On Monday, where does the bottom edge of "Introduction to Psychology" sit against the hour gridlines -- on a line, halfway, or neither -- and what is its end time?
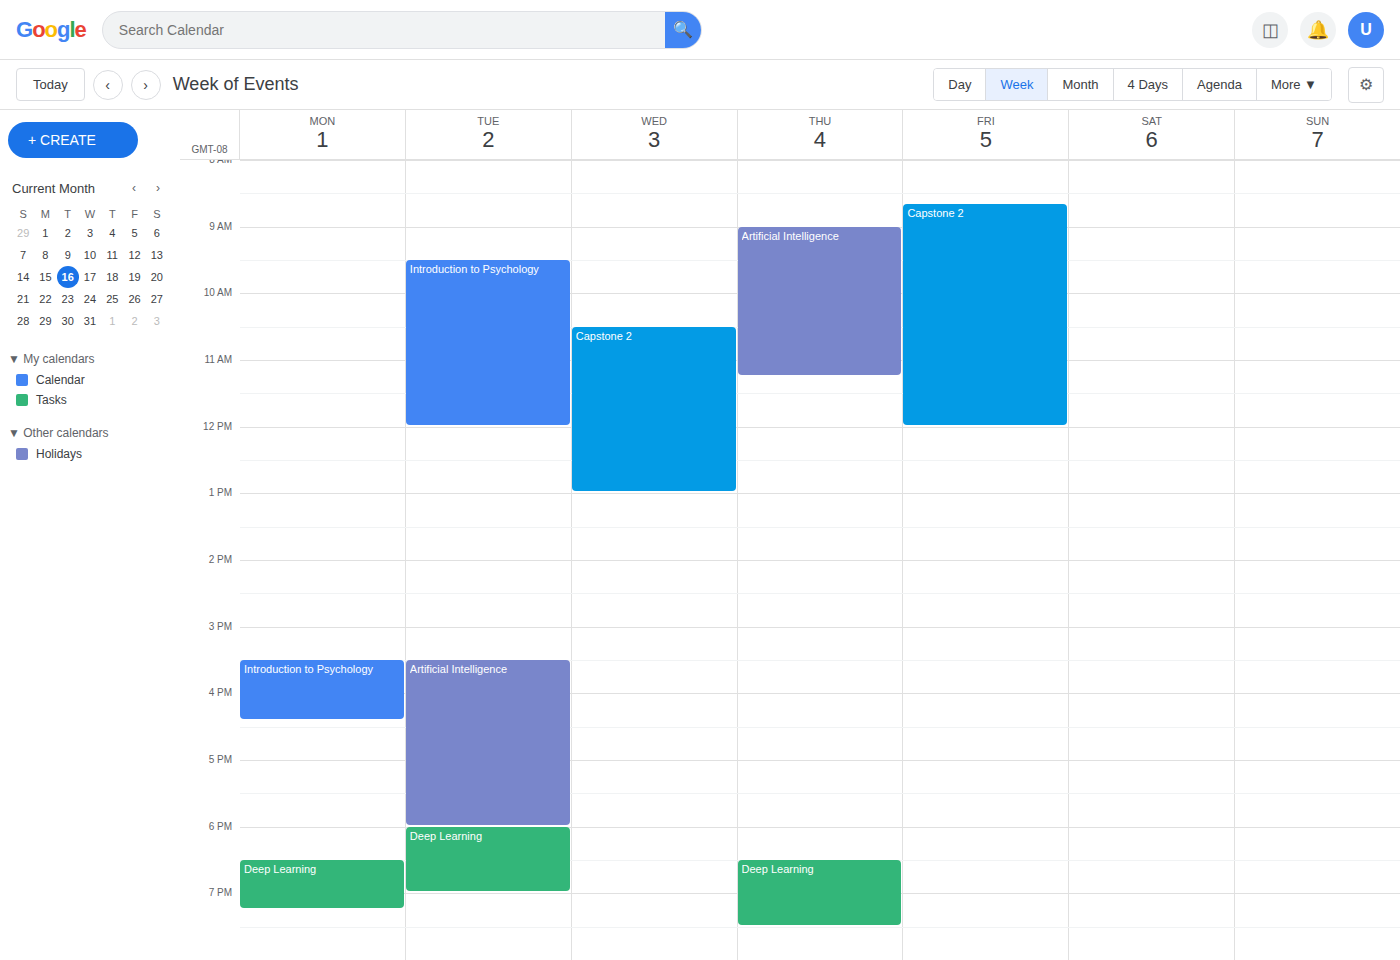
4:25 PM -- neither: 25 minutes below the 4 PM line and 35 minutes above the 5 PM line.